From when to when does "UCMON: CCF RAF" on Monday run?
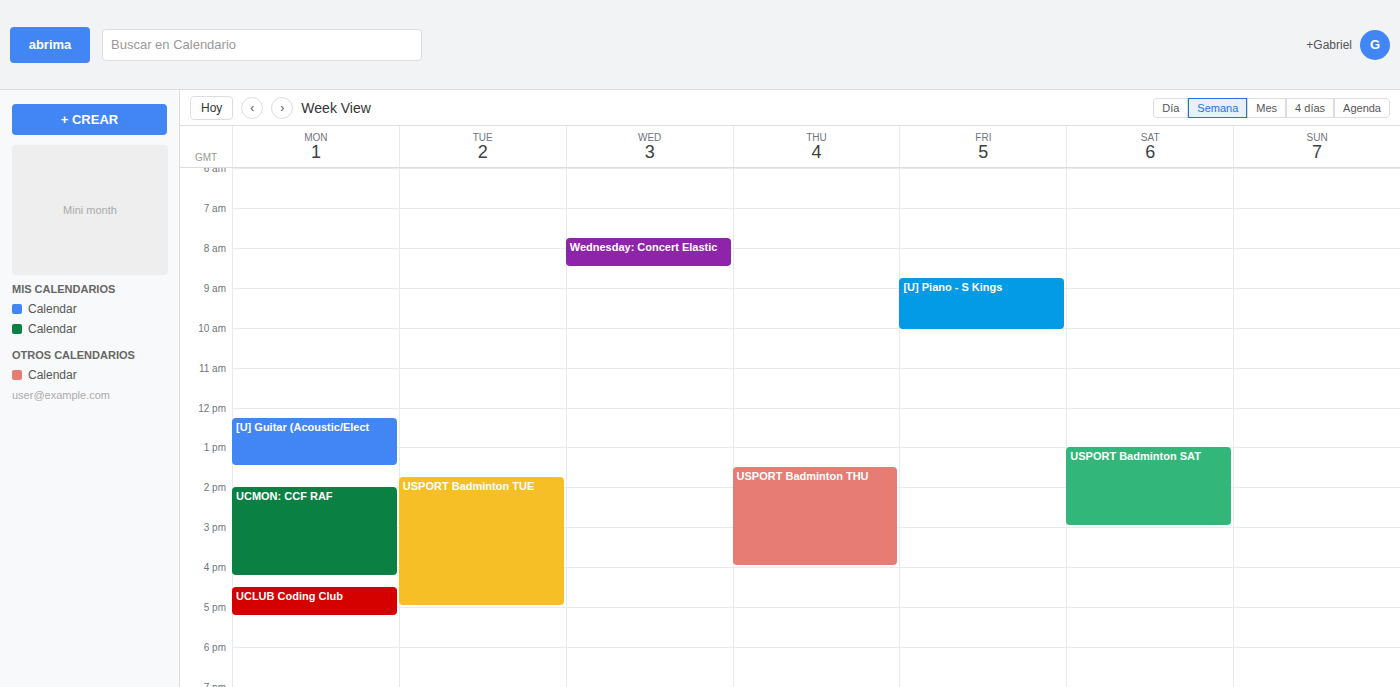
14:00 to 16:15